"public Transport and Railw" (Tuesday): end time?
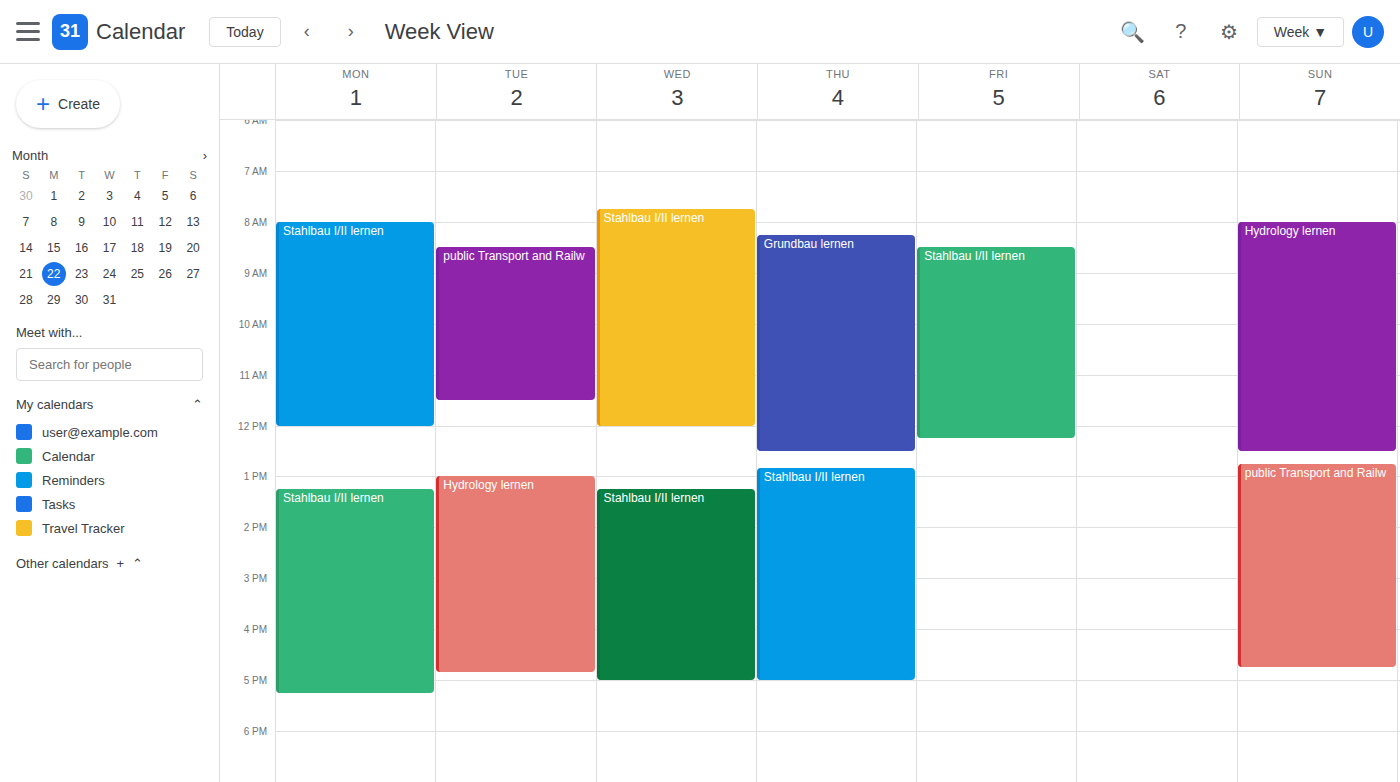
11:30 AM